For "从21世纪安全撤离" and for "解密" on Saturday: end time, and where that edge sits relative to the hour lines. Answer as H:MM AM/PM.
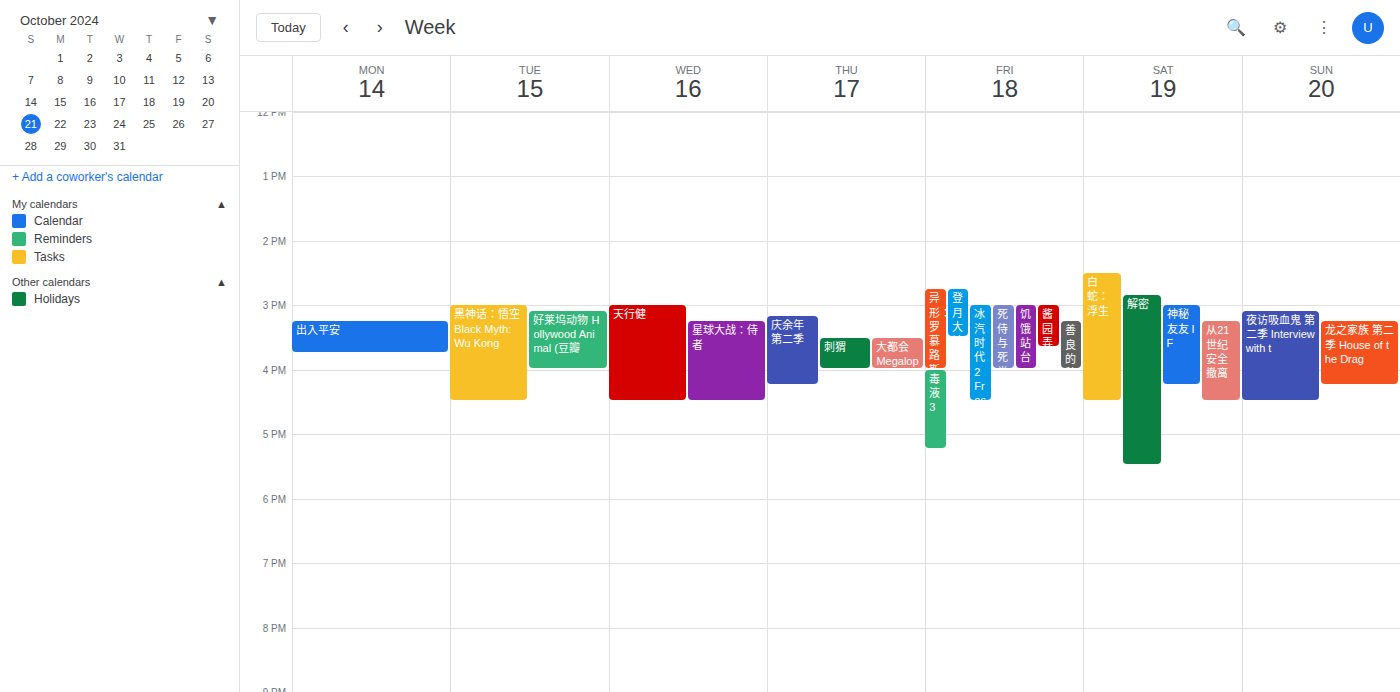
"从21世纪安全撤离": 4:30 PM, halfway between the 4 PM and 5 PM lines. "解密": 5:30 PM, halfway between the 5 PM and 6 PM lines.